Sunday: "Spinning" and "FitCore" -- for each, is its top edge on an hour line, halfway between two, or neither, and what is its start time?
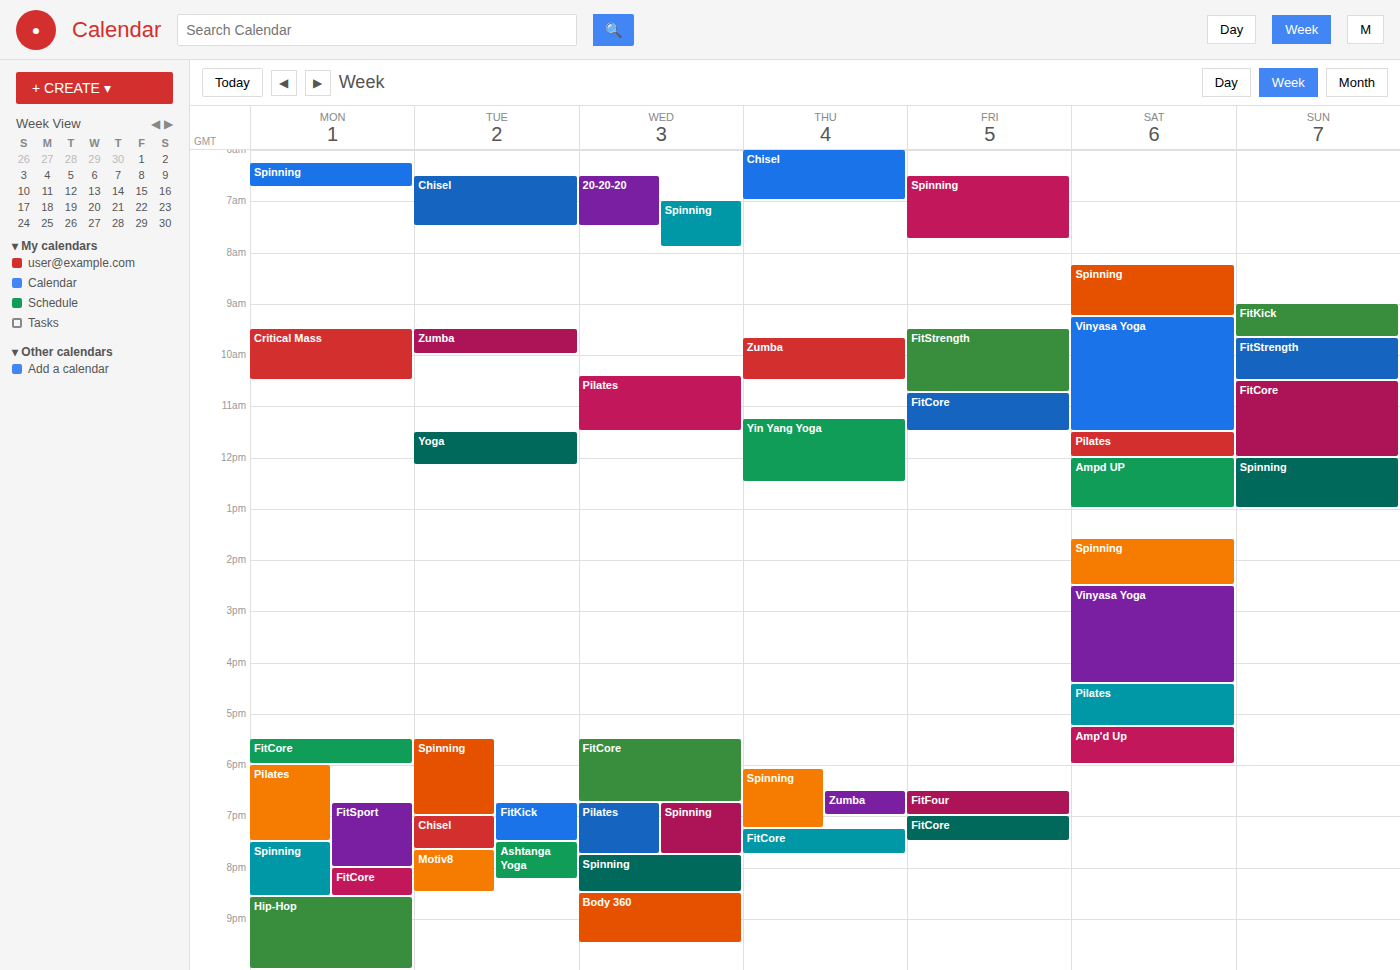
"Spinning": 12:00, exactly on the 12:00 line. "FitCore": 10:30, halfway between the 10:00 and 11:00 lines.